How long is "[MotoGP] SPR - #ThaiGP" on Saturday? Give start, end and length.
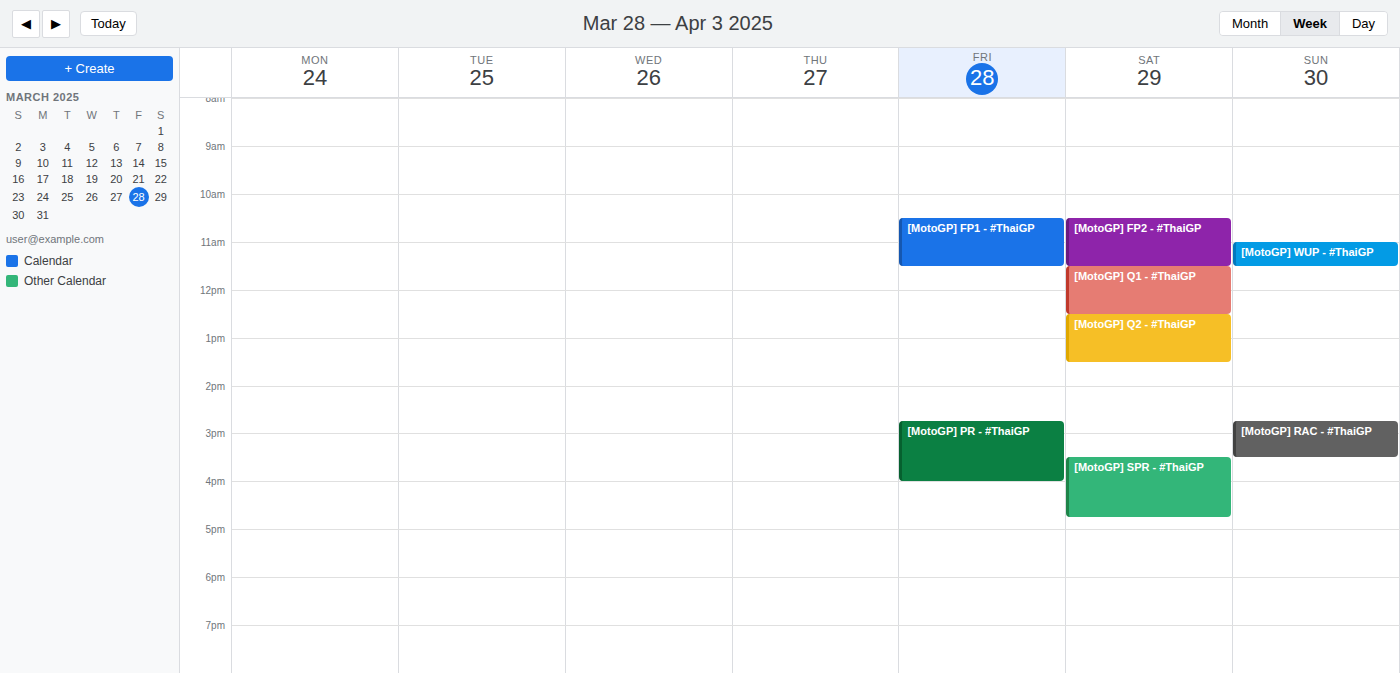
3:30 PM to 4:45 PM, 1 hour 15 minutes